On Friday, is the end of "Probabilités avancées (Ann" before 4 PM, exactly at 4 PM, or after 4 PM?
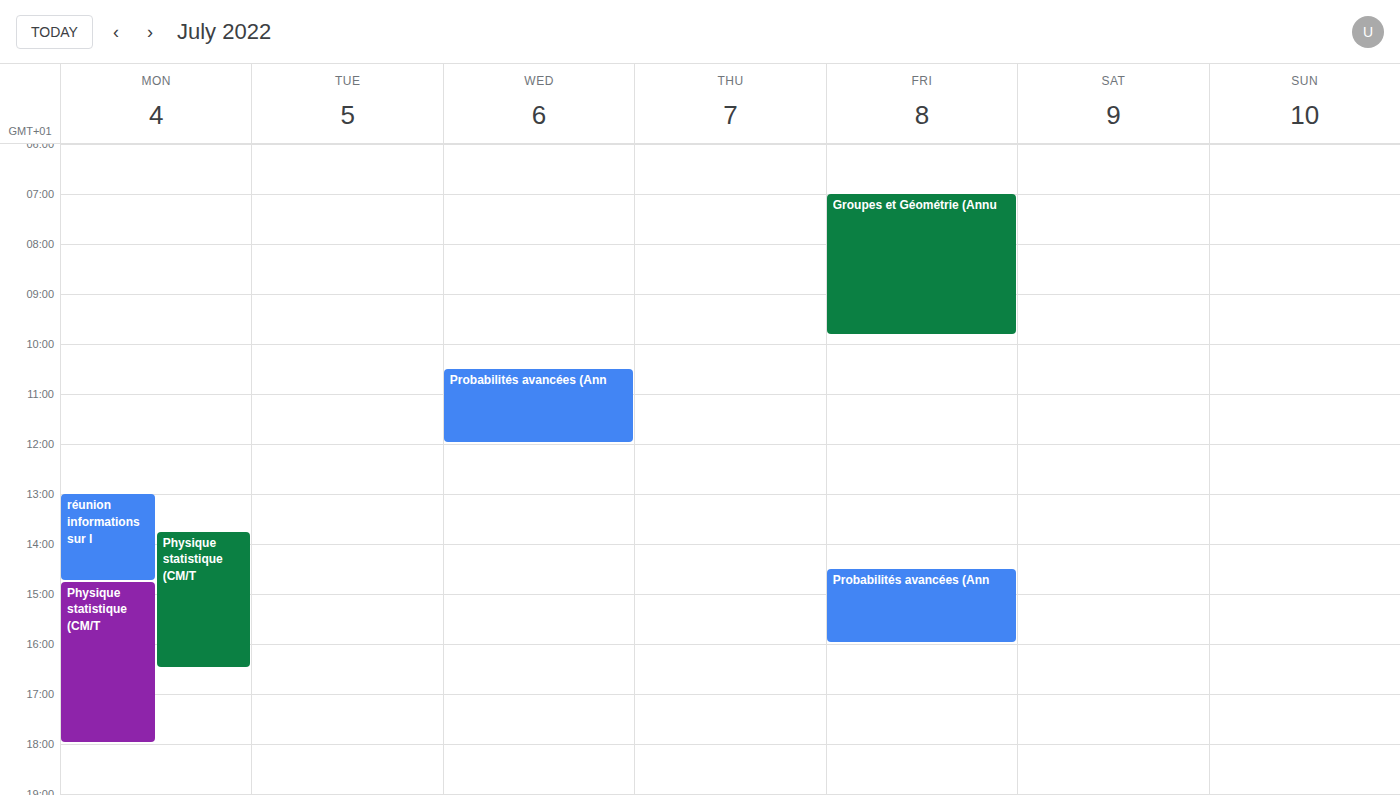
4:00 PM -- exactly at 4 PM, on the 4 PM line.